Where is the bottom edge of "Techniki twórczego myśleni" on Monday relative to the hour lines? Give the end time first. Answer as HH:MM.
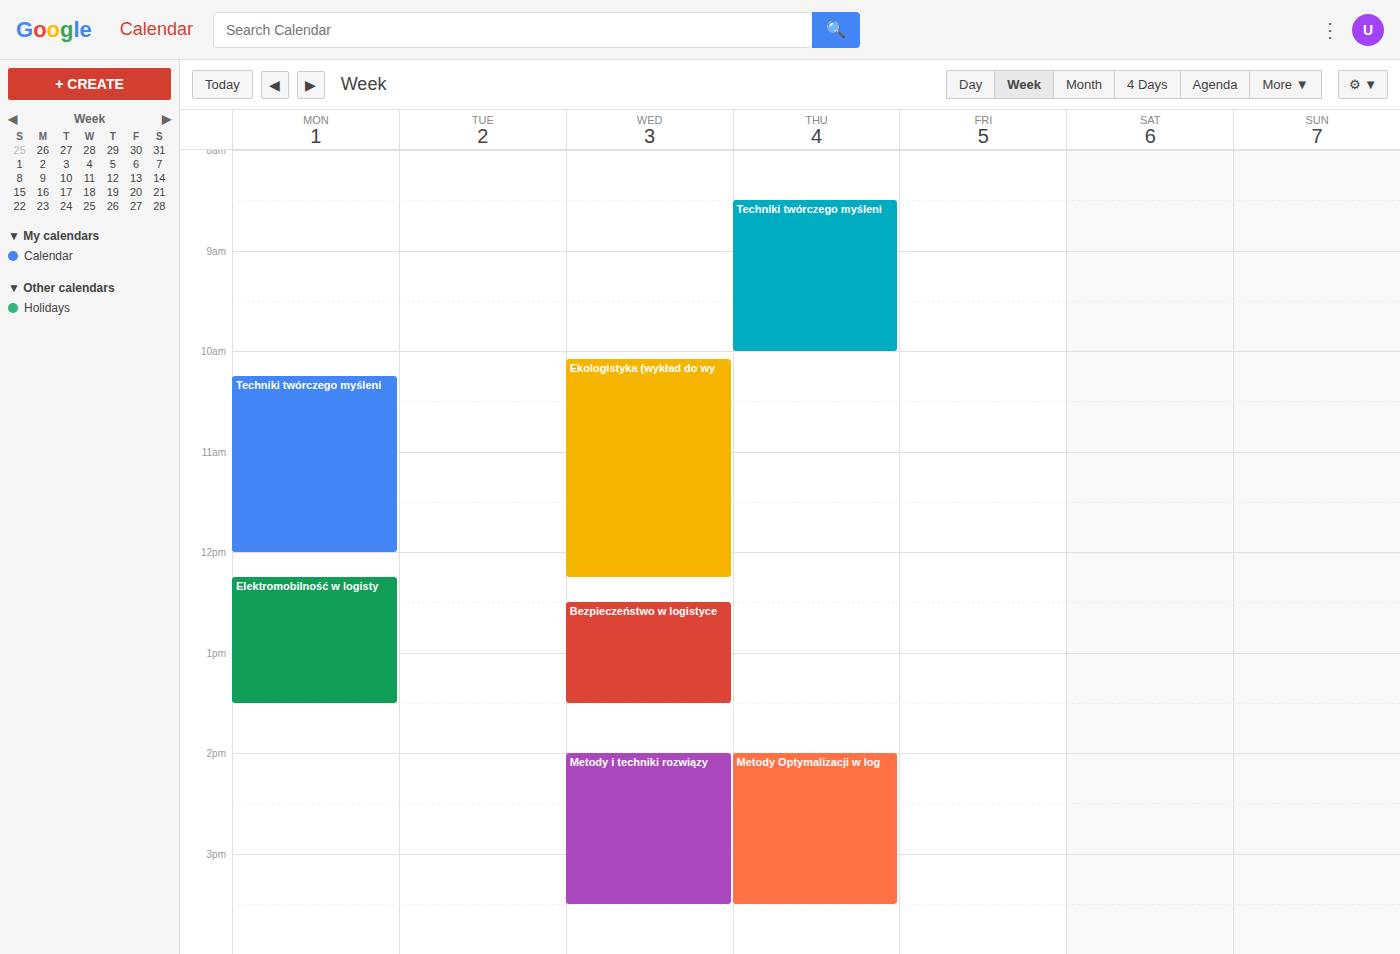
12:00 -- exactly on the 12:00 line.